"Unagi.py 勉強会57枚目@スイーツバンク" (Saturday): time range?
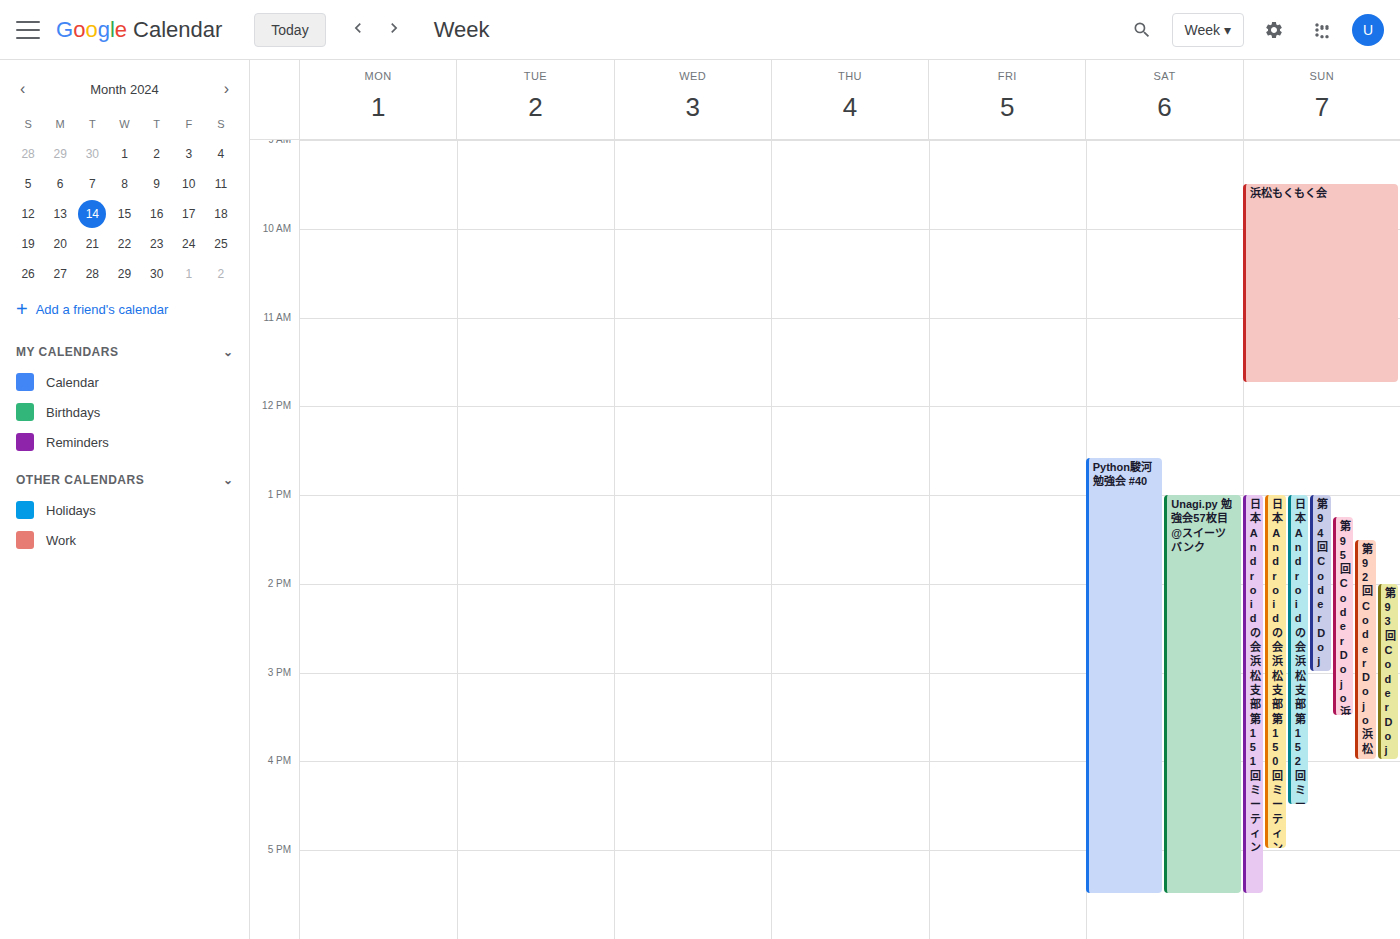
13:00 to 17:30